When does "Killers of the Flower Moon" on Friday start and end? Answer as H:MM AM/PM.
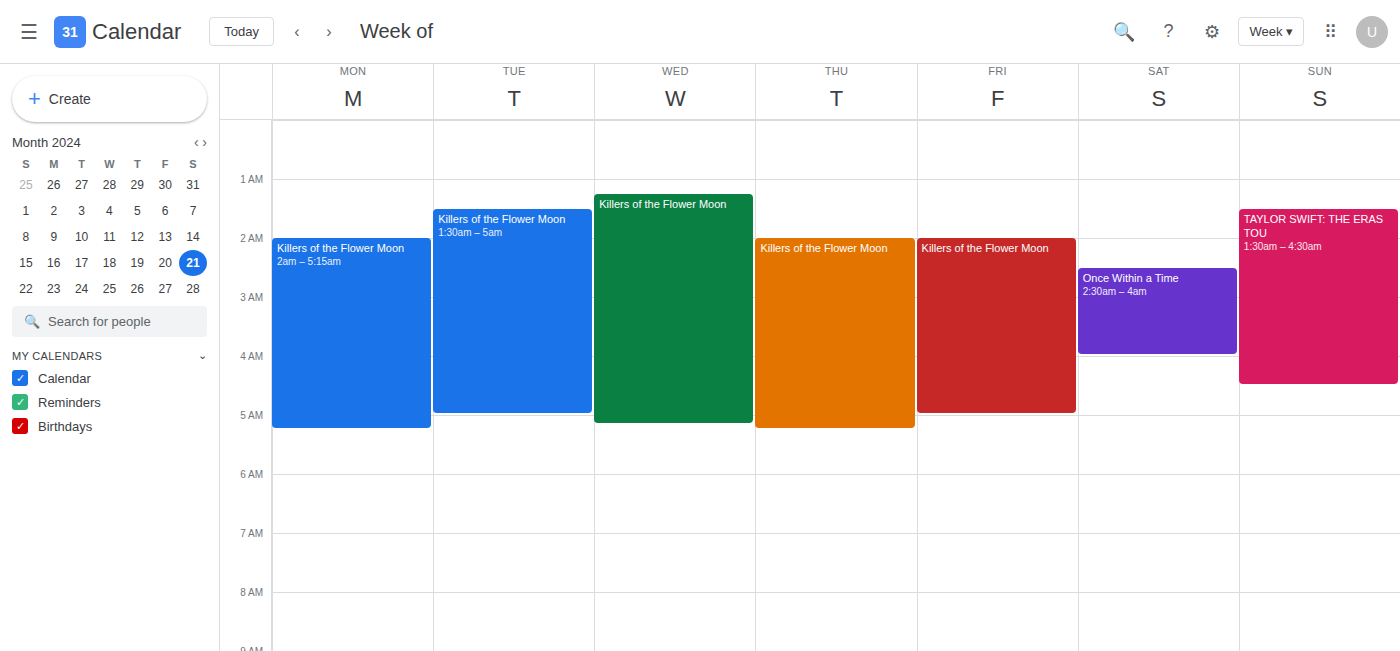
2:00 AM to 5:00 AM